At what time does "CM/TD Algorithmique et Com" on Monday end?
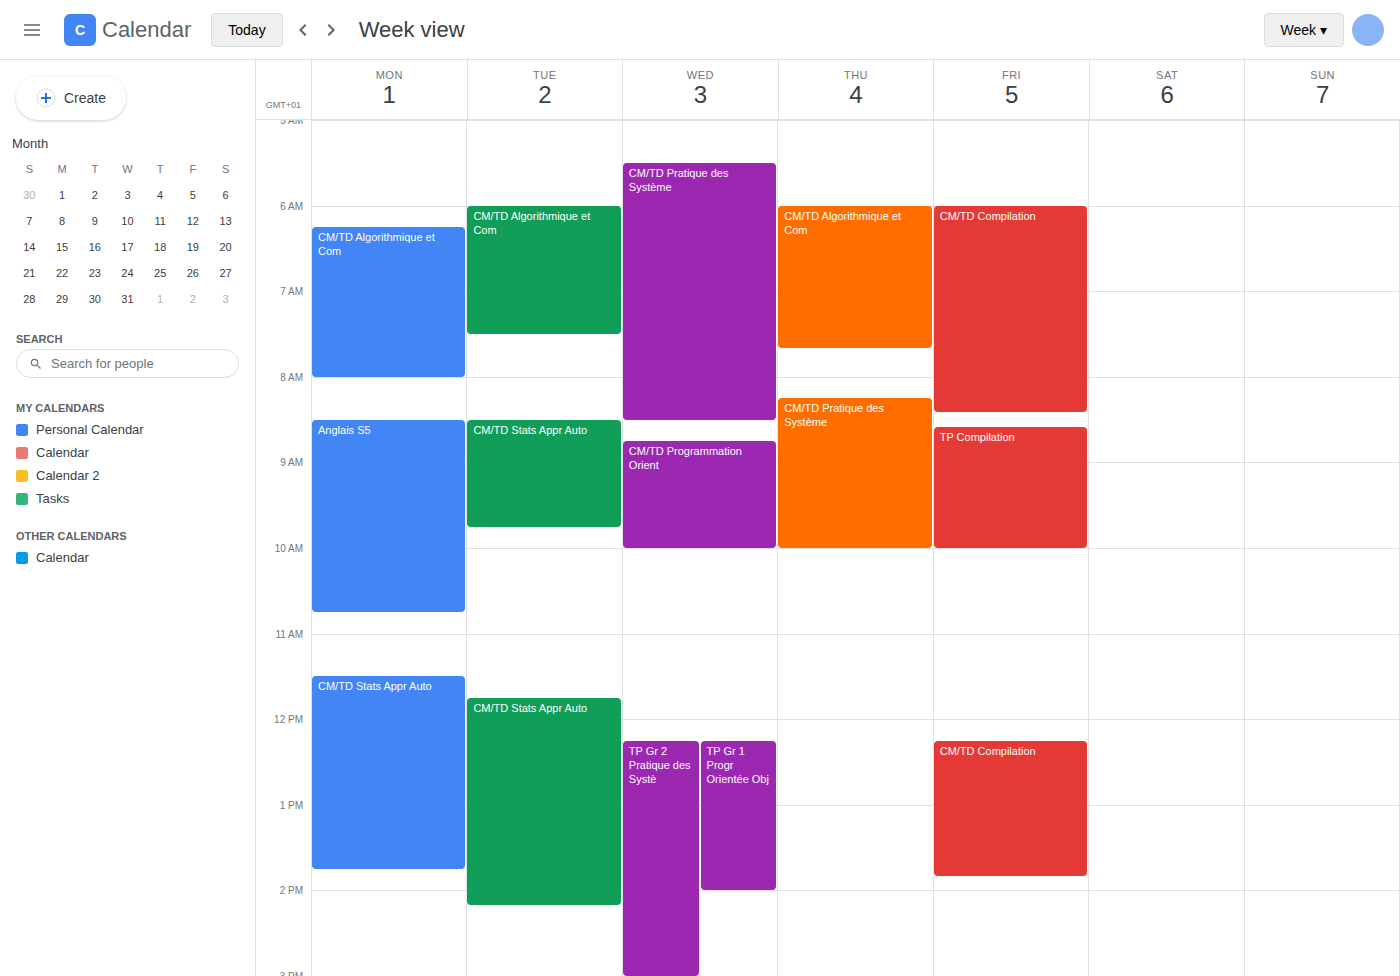
8:00 AM